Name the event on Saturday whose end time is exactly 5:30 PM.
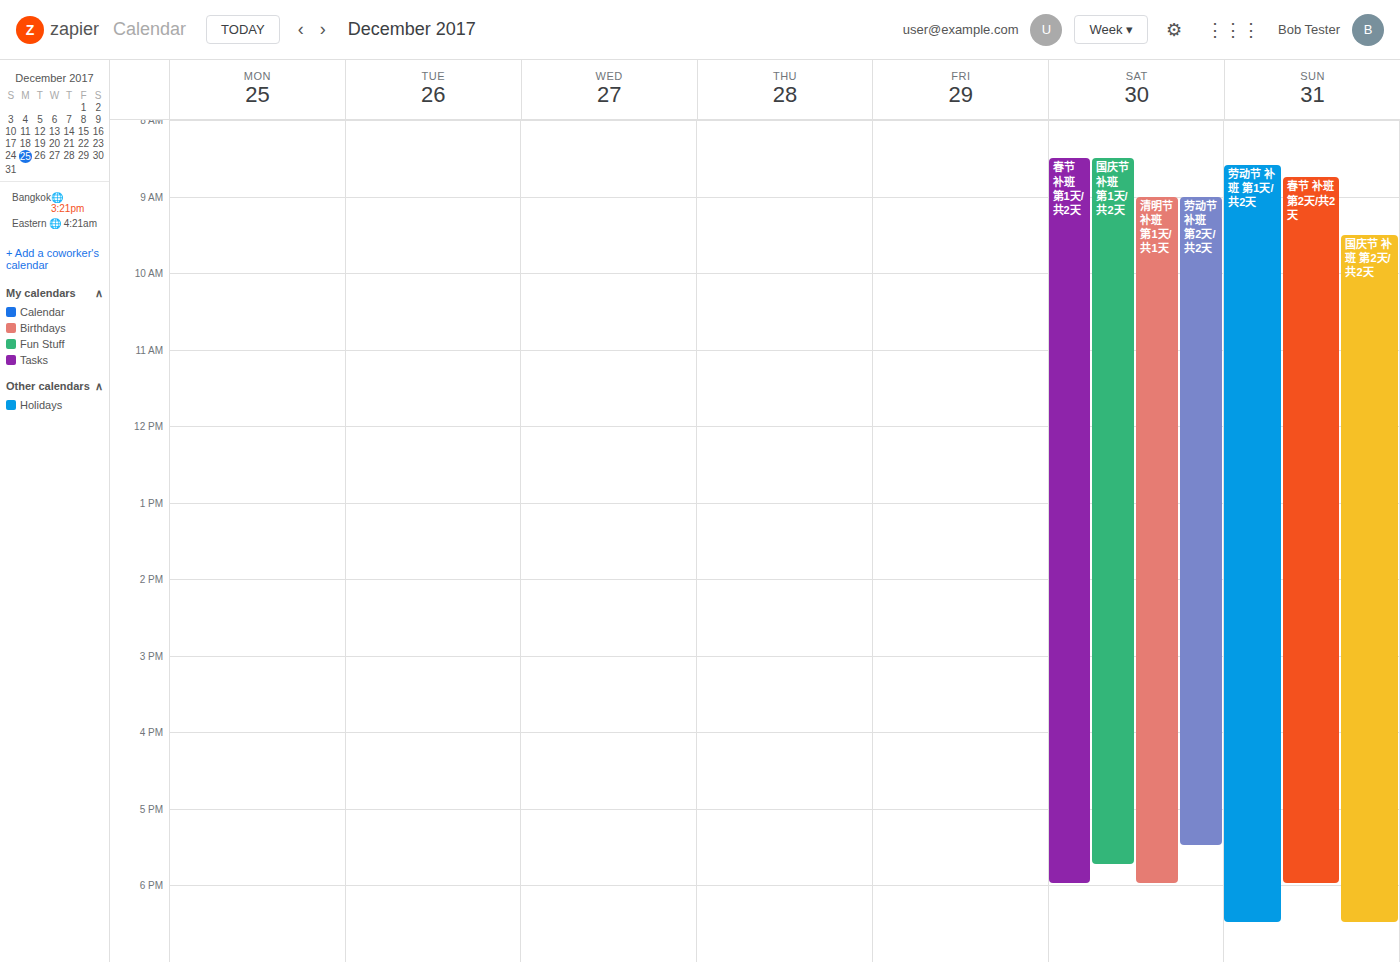
"劳动节 补班 第2天/共2天"